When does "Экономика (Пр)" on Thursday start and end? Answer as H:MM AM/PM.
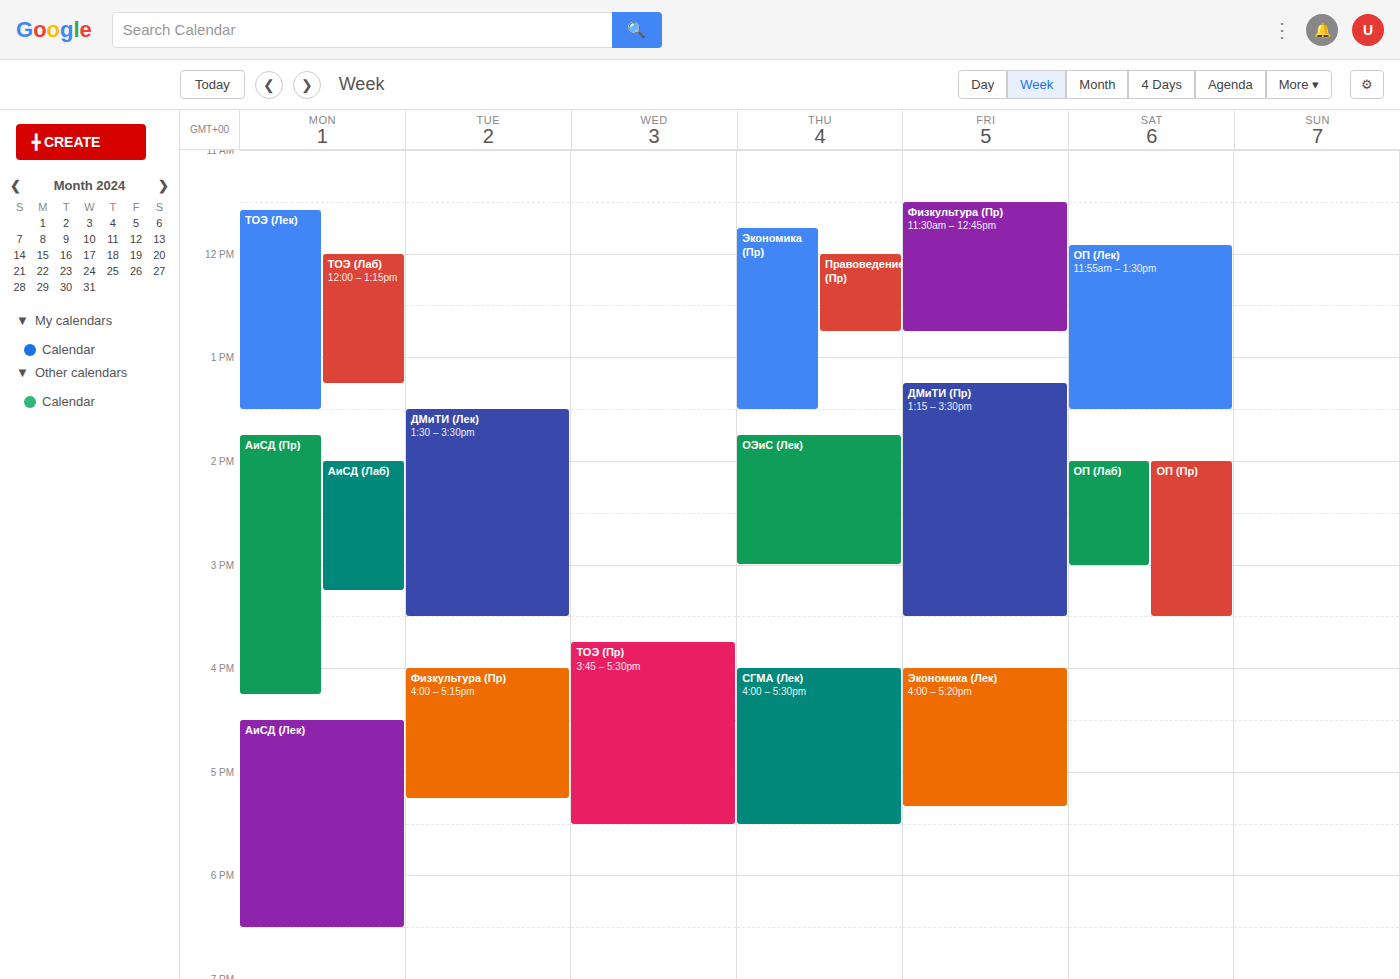
11:45 AM to 1:30 PM